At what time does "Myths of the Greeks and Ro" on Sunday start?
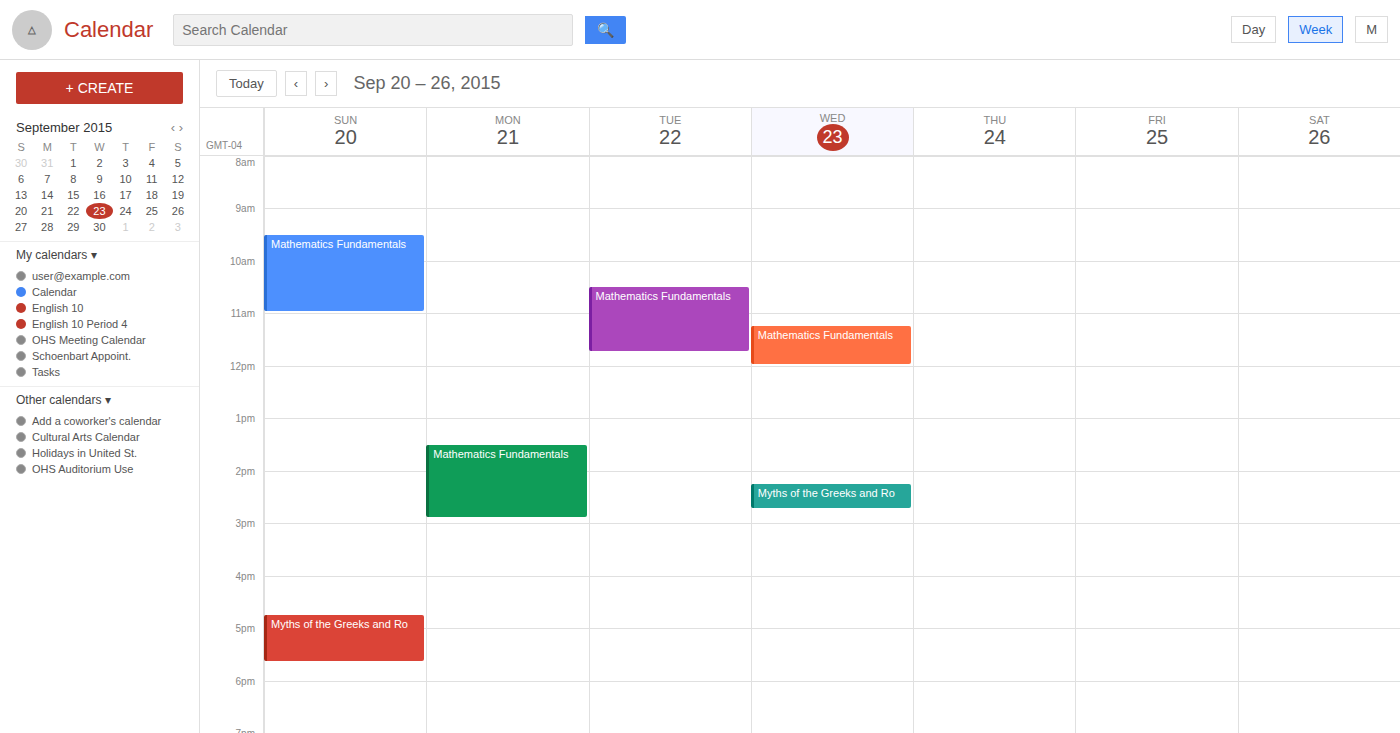
4:45 PM